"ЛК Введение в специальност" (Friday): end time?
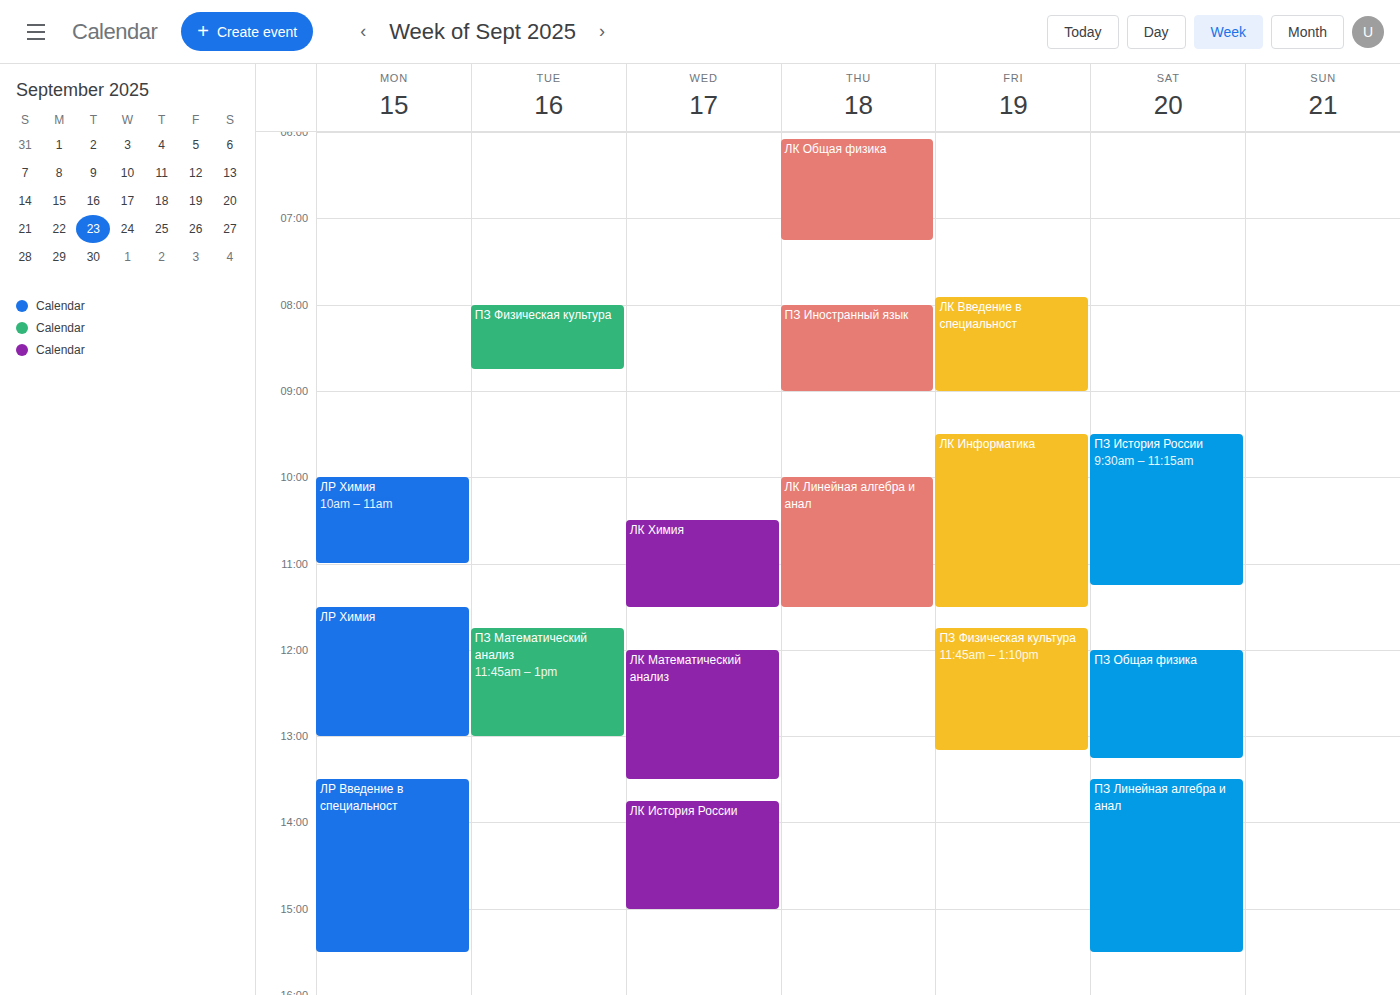
9:00 AM